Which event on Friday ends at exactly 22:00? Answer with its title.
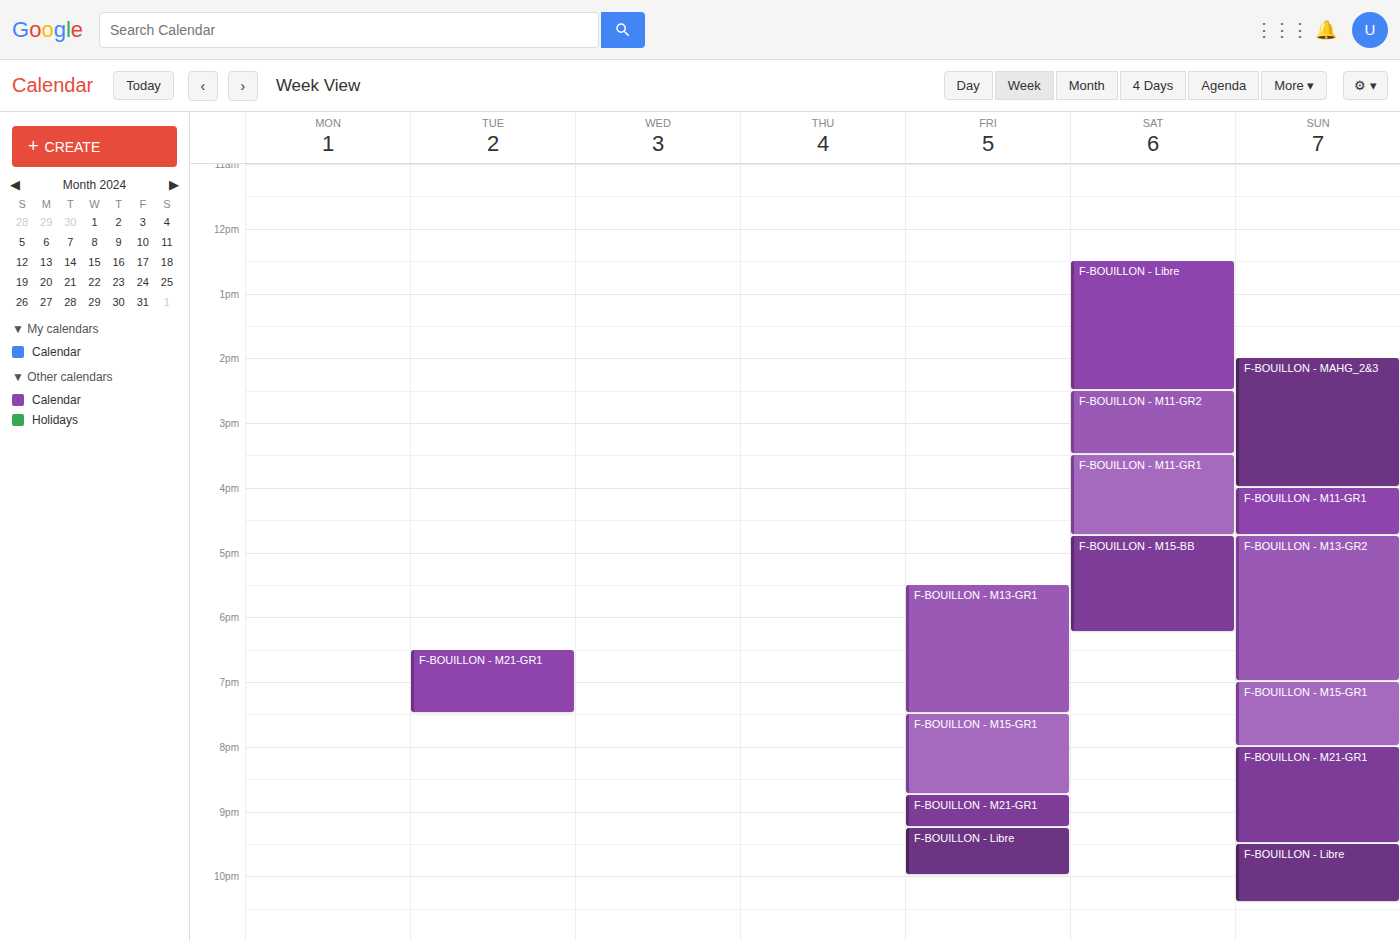
"F-BOUILLON - Libre"